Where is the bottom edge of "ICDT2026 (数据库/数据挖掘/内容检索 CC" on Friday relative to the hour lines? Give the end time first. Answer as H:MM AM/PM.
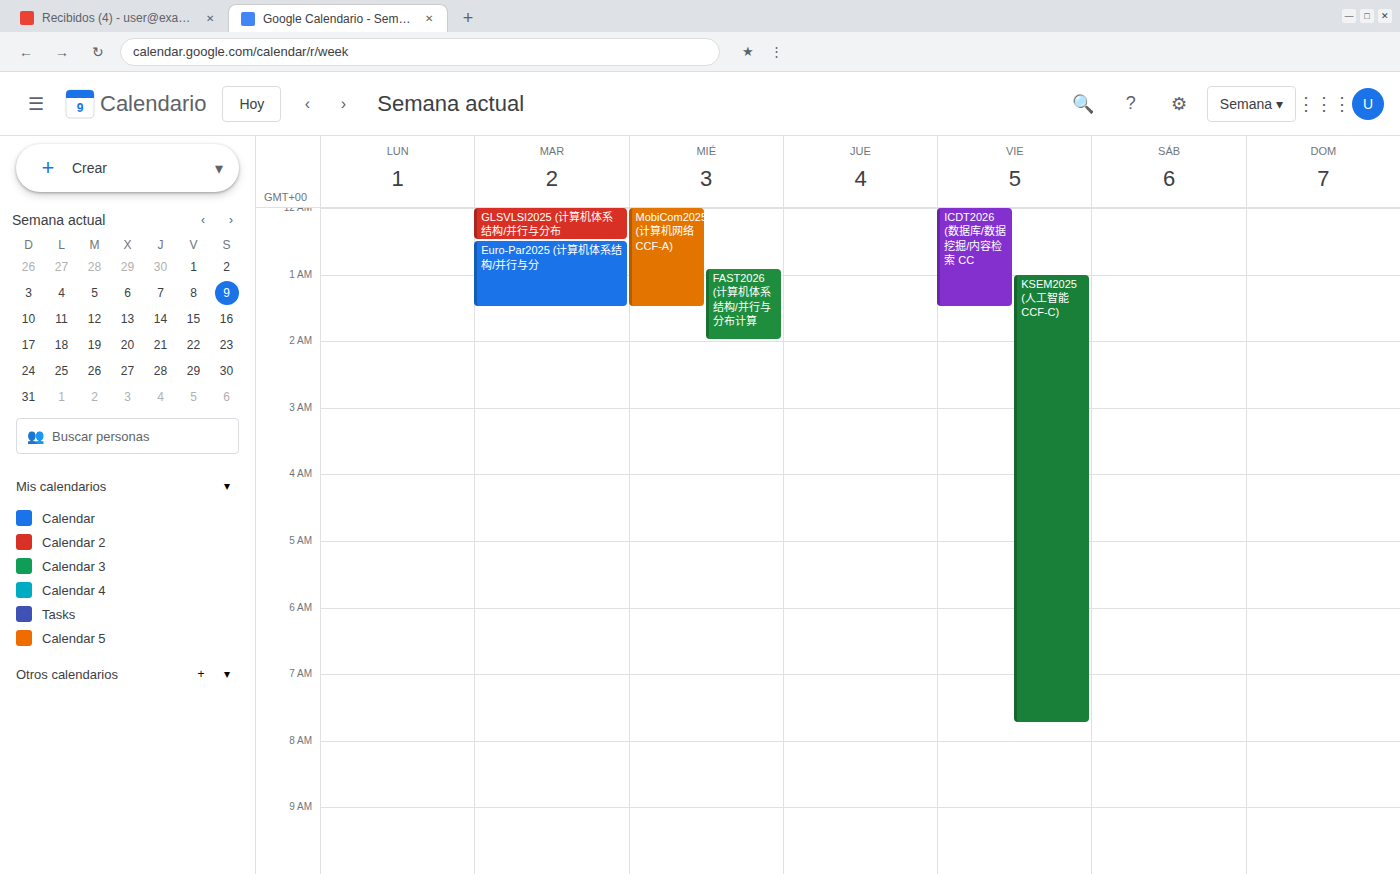
1:30 AM -- halfway between the 1 AM and 2 AM lines.